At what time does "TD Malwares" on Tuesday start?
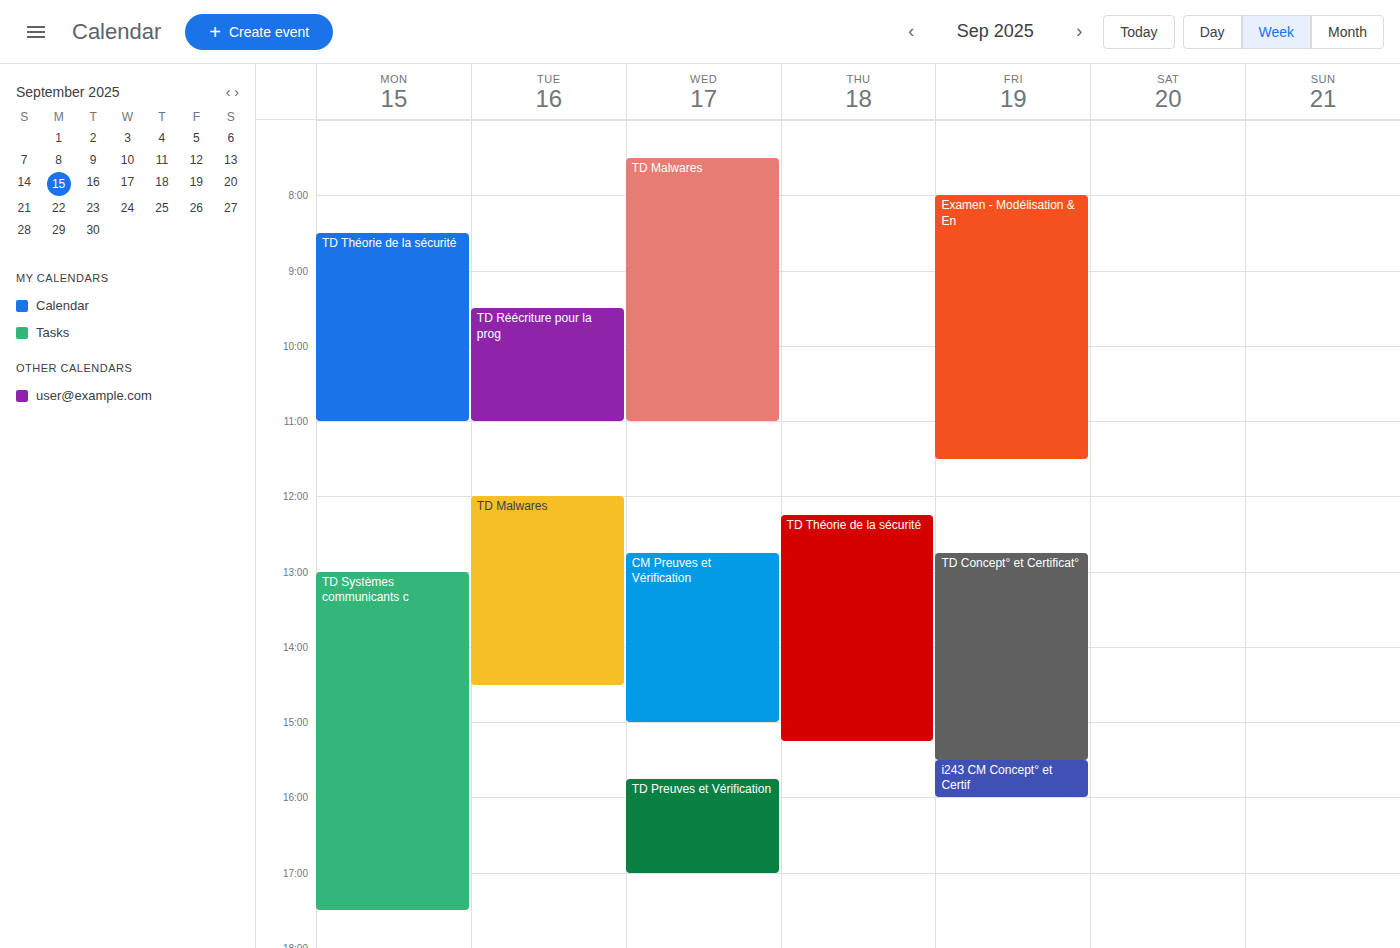
12:00 PM